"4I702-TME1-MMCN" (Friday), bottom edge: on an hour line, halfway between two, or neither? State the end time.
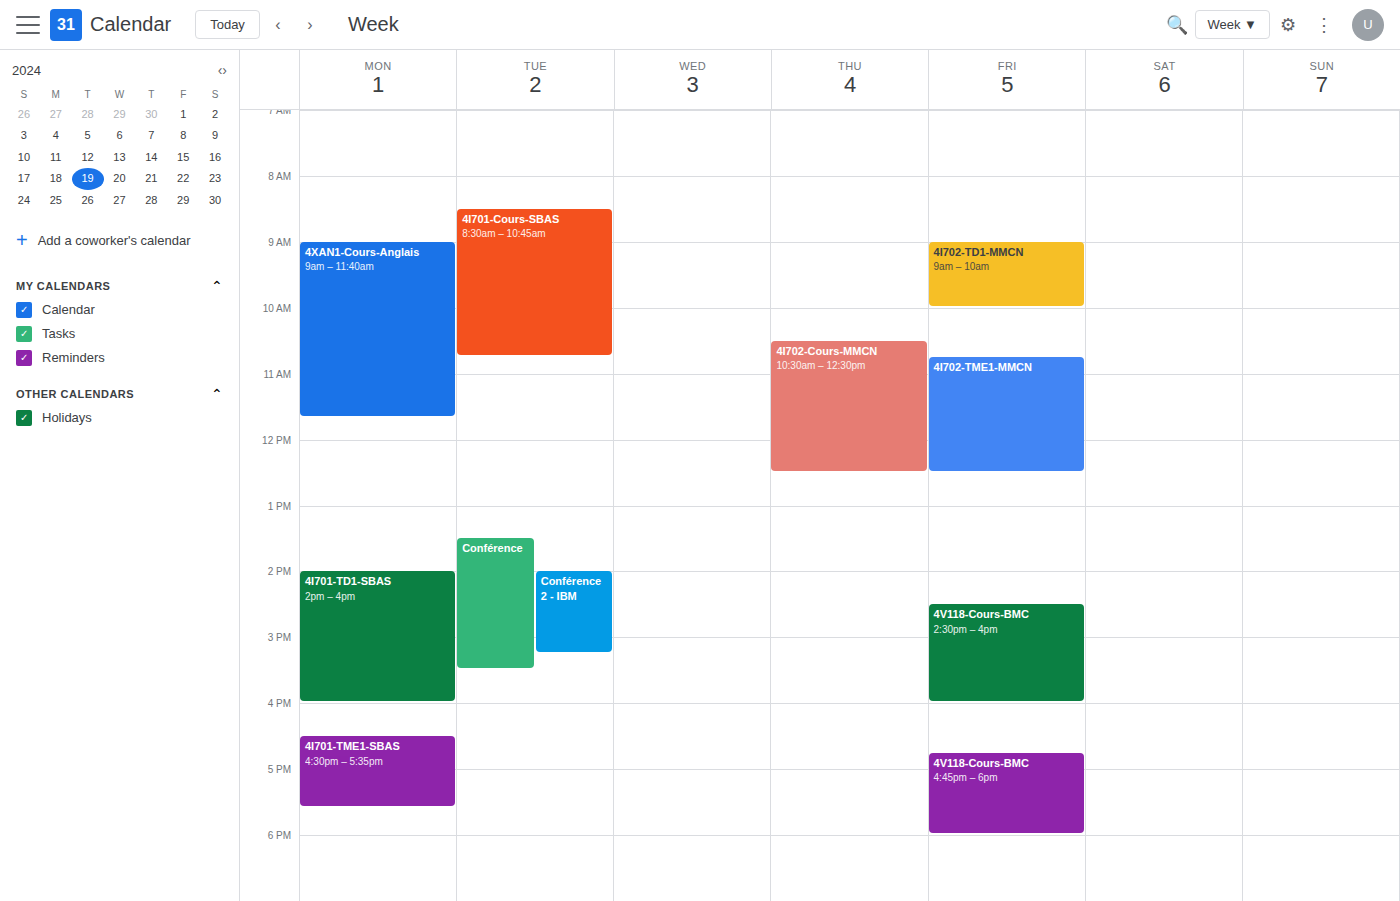
12:30 PM -- halfway between the 12 PM and 1 PM lines.